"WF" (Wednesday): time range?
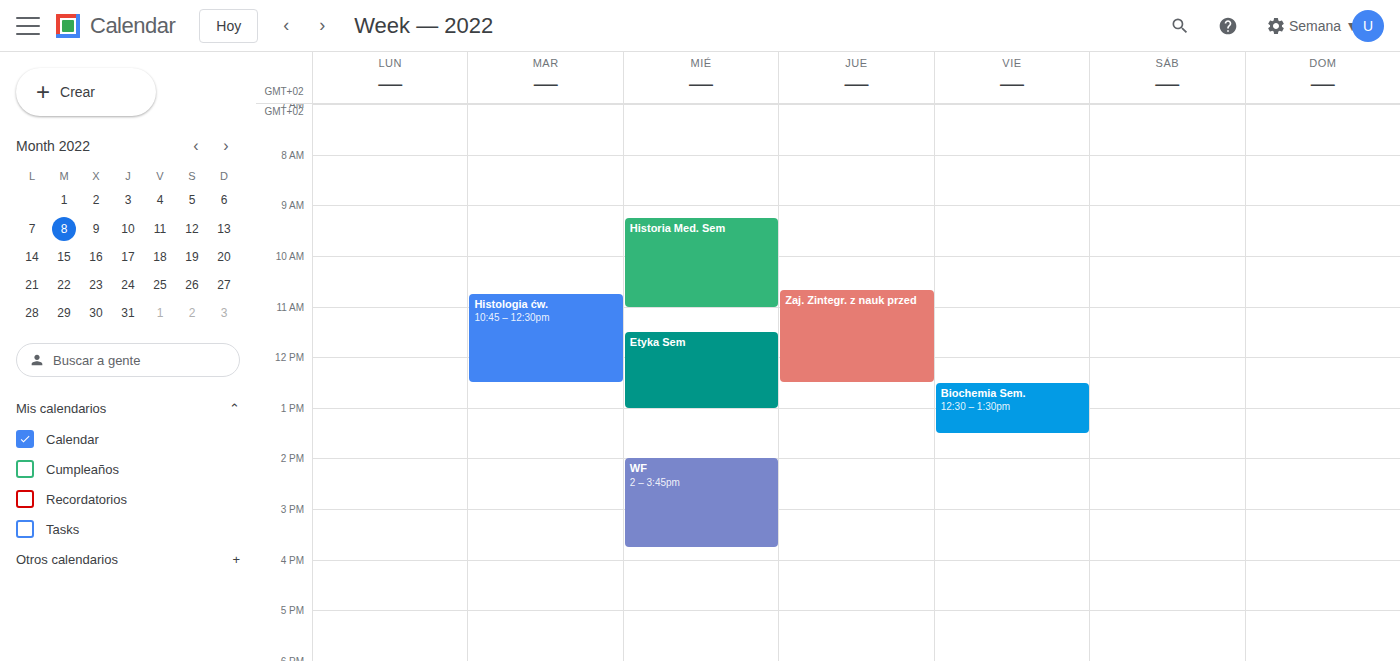
2:00 PM to 3:45 PM